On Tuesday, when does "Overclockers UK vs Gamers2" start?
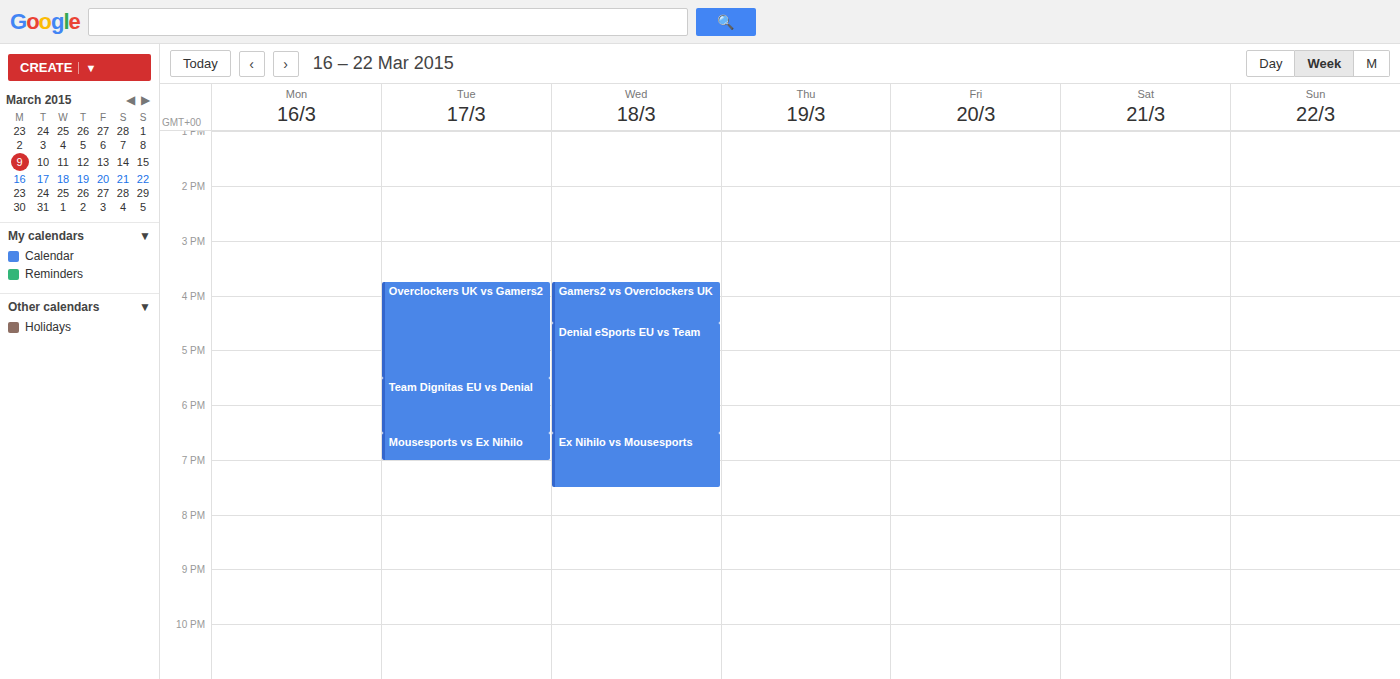
3:45 PM